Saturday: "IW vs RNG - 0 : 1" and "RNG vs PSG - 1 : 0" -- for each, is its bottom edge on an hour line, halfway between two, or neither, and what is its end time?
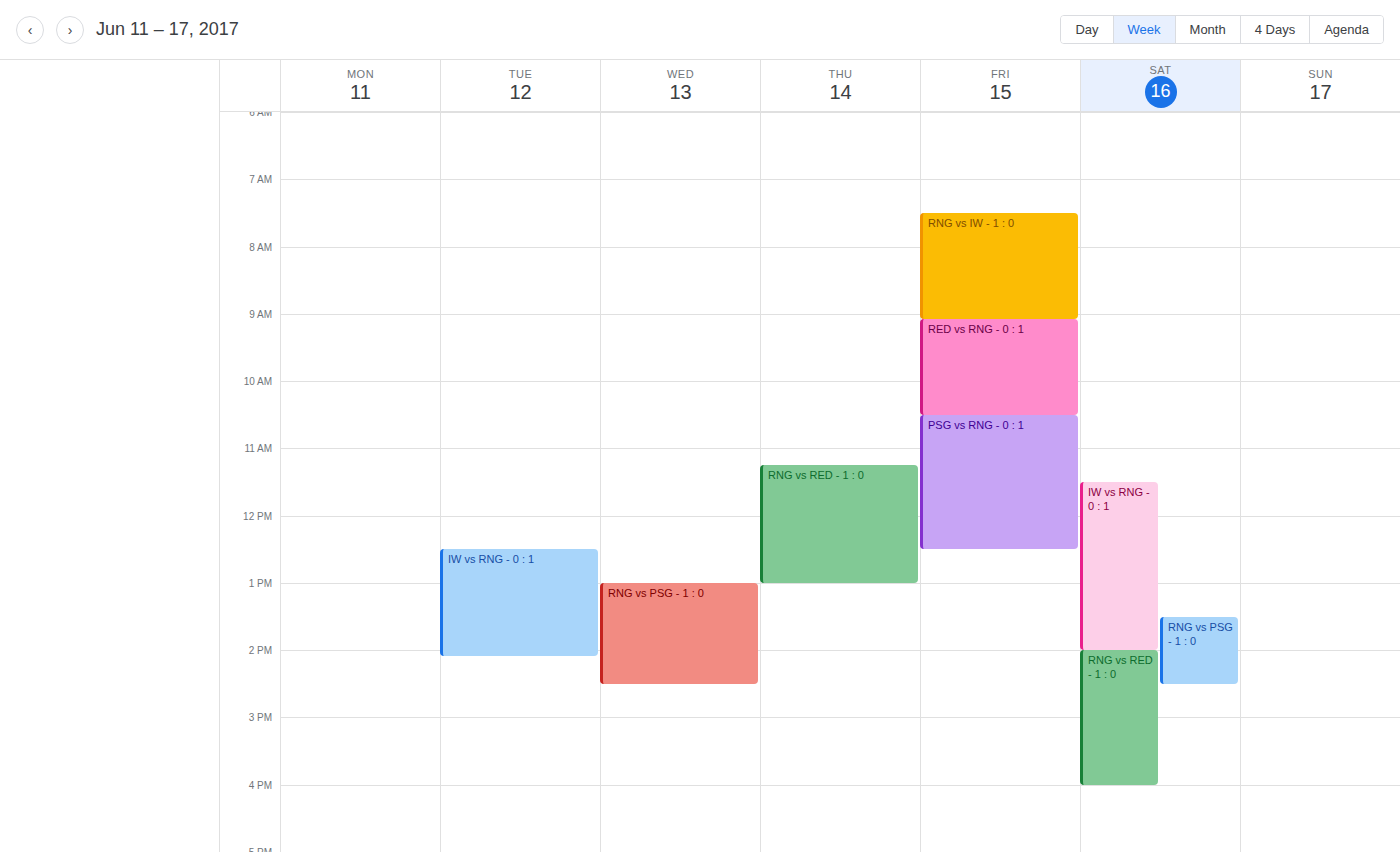
"IW vs RNG - 0 : 1": 2:00 PM, exactly on the 2 PM line. "RNG vs PSG - 1 : 0": 2:30 PM, halfway between the 2 PM and 3 PM lines.